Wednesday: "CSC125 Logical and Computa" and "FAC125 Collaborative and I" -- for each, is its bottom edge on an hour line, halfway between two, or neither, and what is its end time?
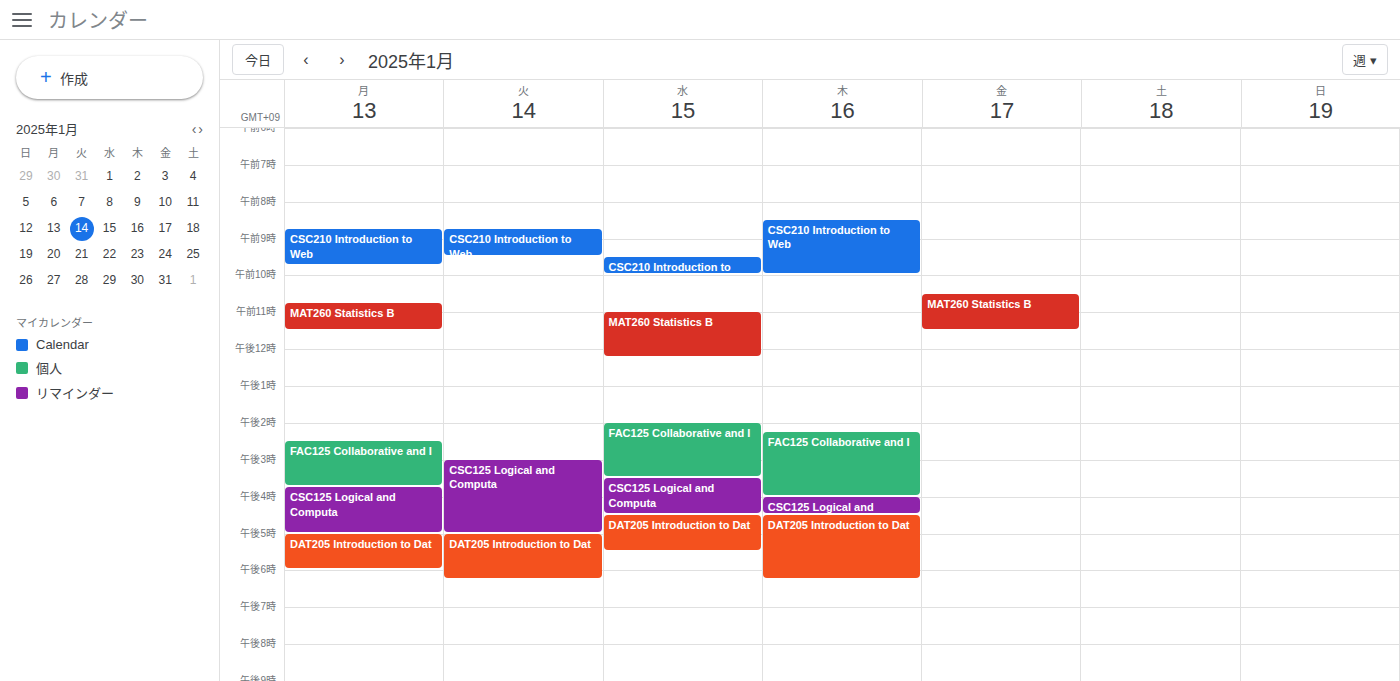
"CSC125 Logical and Computa": 4:30 PM, halfway between the 4 PM and 5 PM lines. "FAC125 Collaborative and I": 3:30 PM, halfway between the 3 PM and 4 PM lines.